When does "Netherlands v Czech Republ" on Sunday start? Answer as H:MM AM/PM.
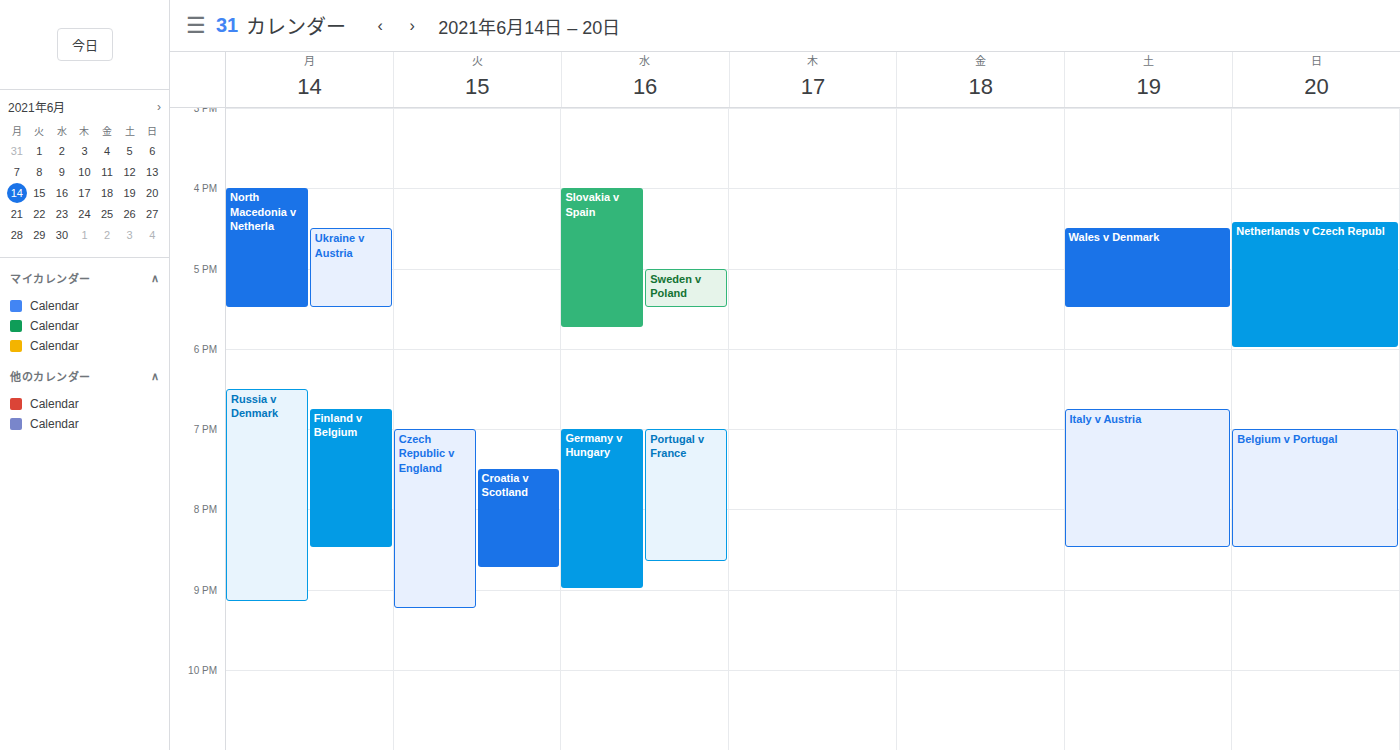
4:25 PM